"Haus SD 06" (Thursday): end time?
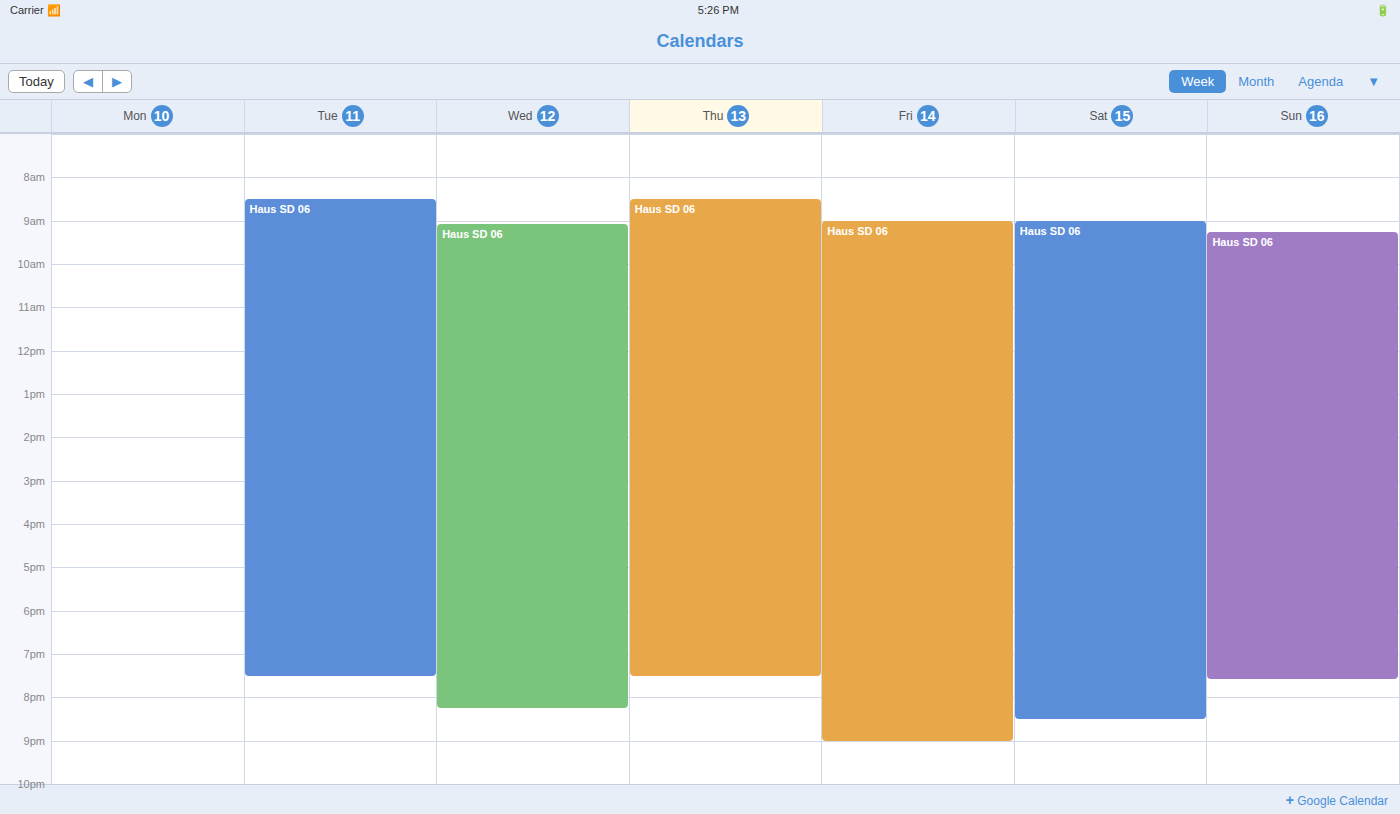
7:30 PM